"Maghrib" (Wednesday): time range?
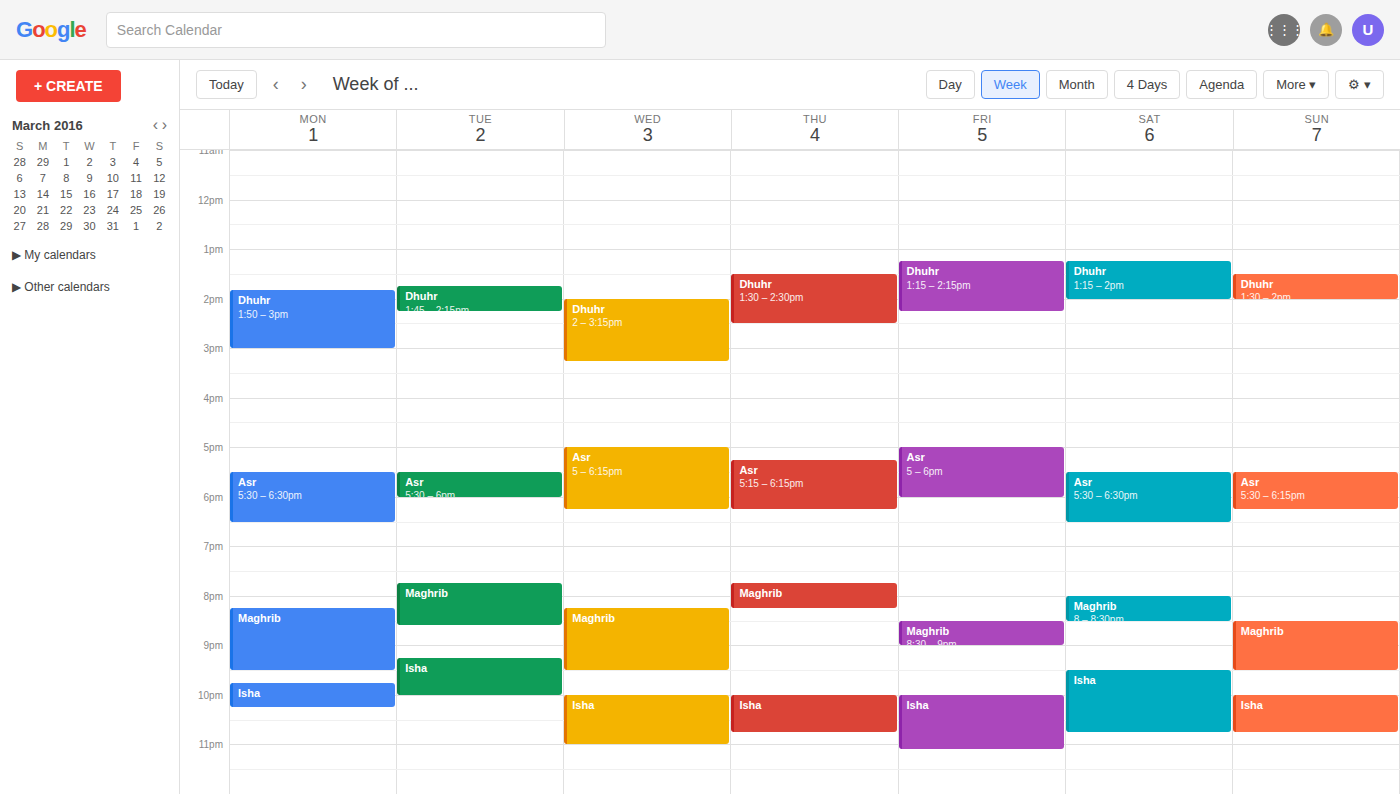
8:15 PM to 9:30 PM